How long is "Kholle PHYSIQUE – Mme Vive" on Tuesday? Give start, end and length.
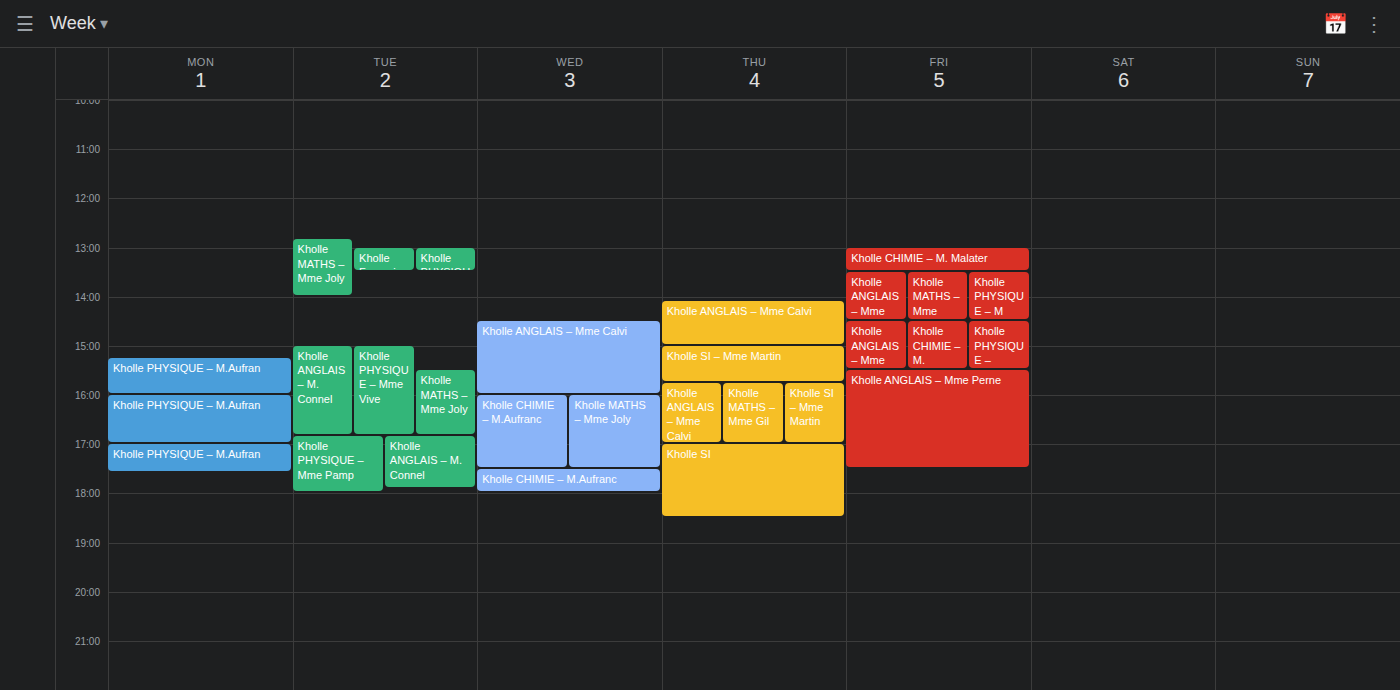
3:00 PM to 4:50 PM, 1 hour 50 minutes